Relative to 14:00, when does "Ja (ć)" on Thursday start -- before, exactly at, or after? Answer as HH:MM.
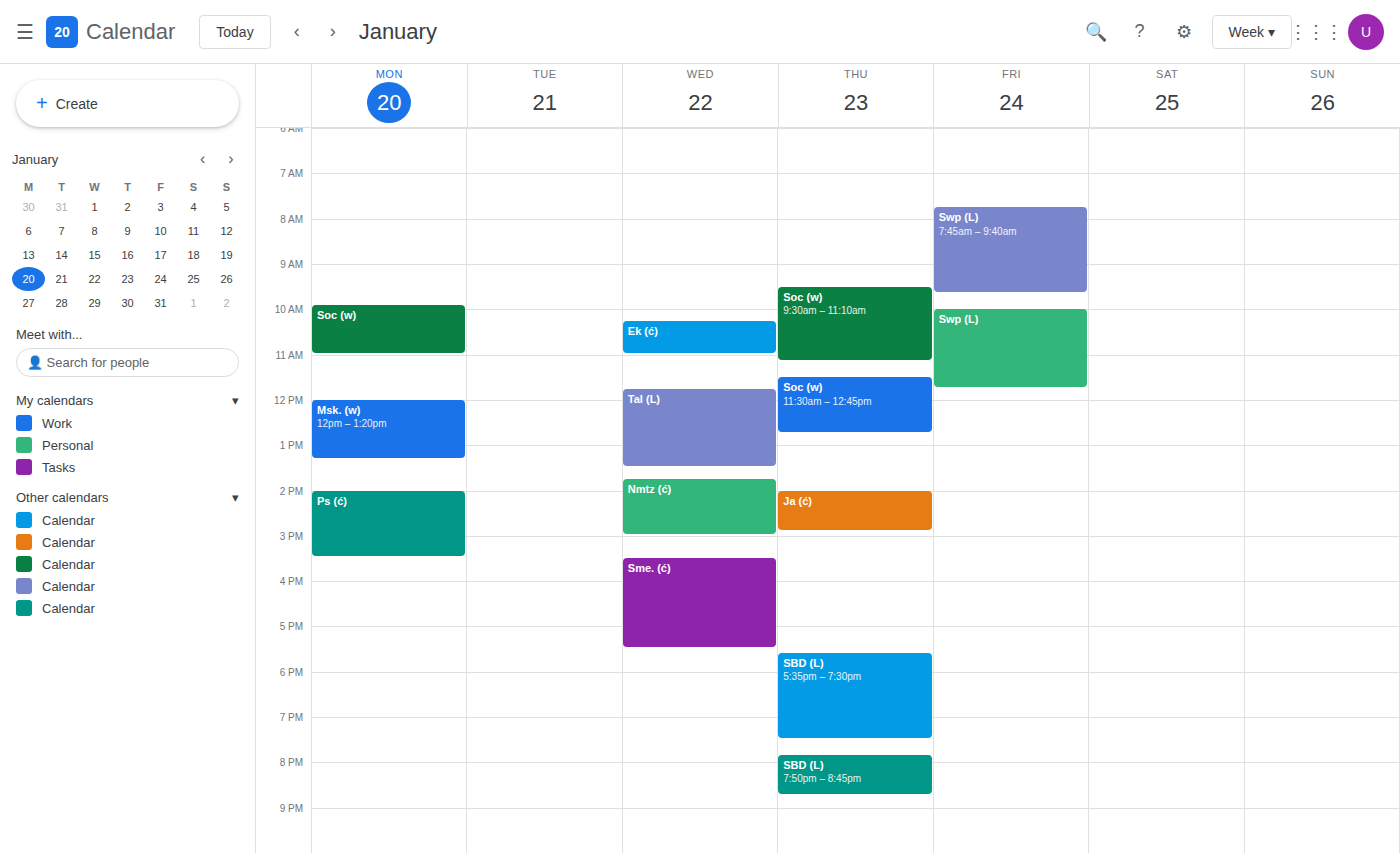
14:00 -- exactly at 14:00, on the 14:00 line.